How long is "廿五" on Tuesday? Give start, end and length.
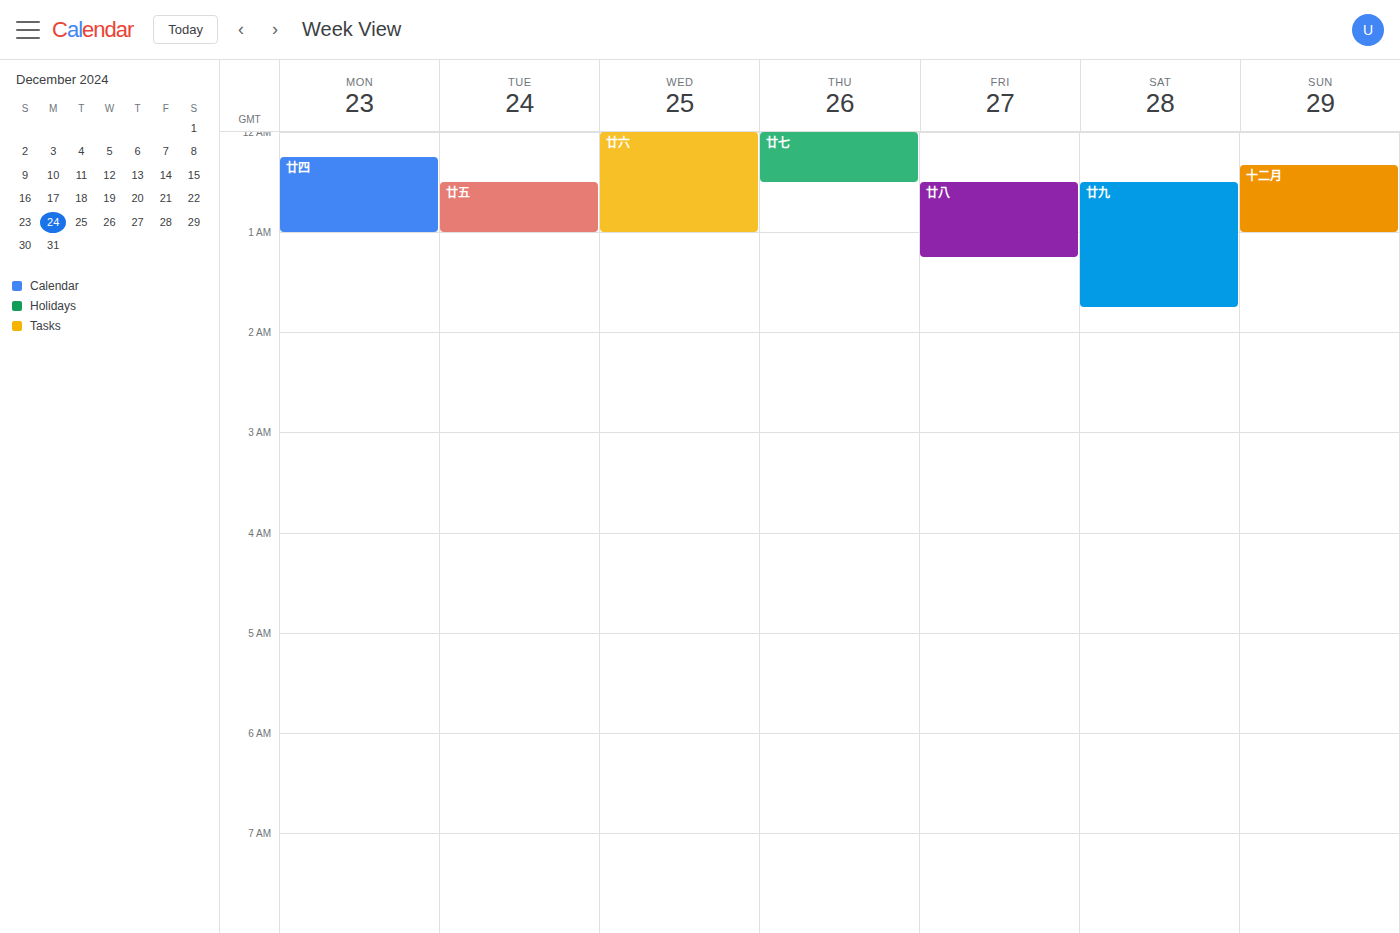
00:30 to 01:00, 30 minutes